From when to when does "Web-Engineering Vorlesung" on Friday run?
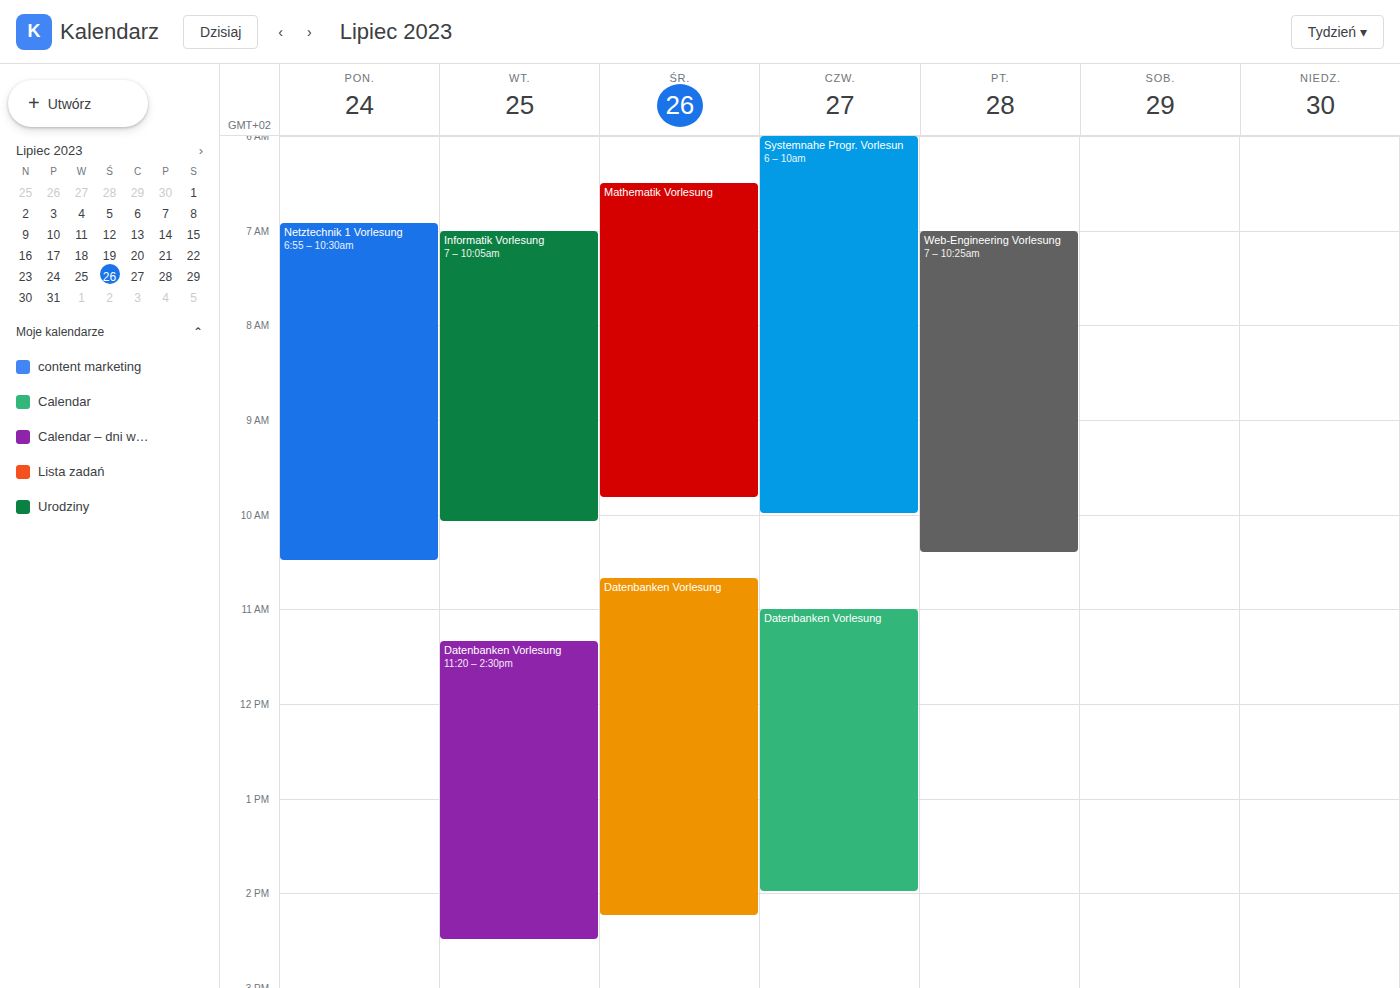
7:00 AM to 10:25 AM